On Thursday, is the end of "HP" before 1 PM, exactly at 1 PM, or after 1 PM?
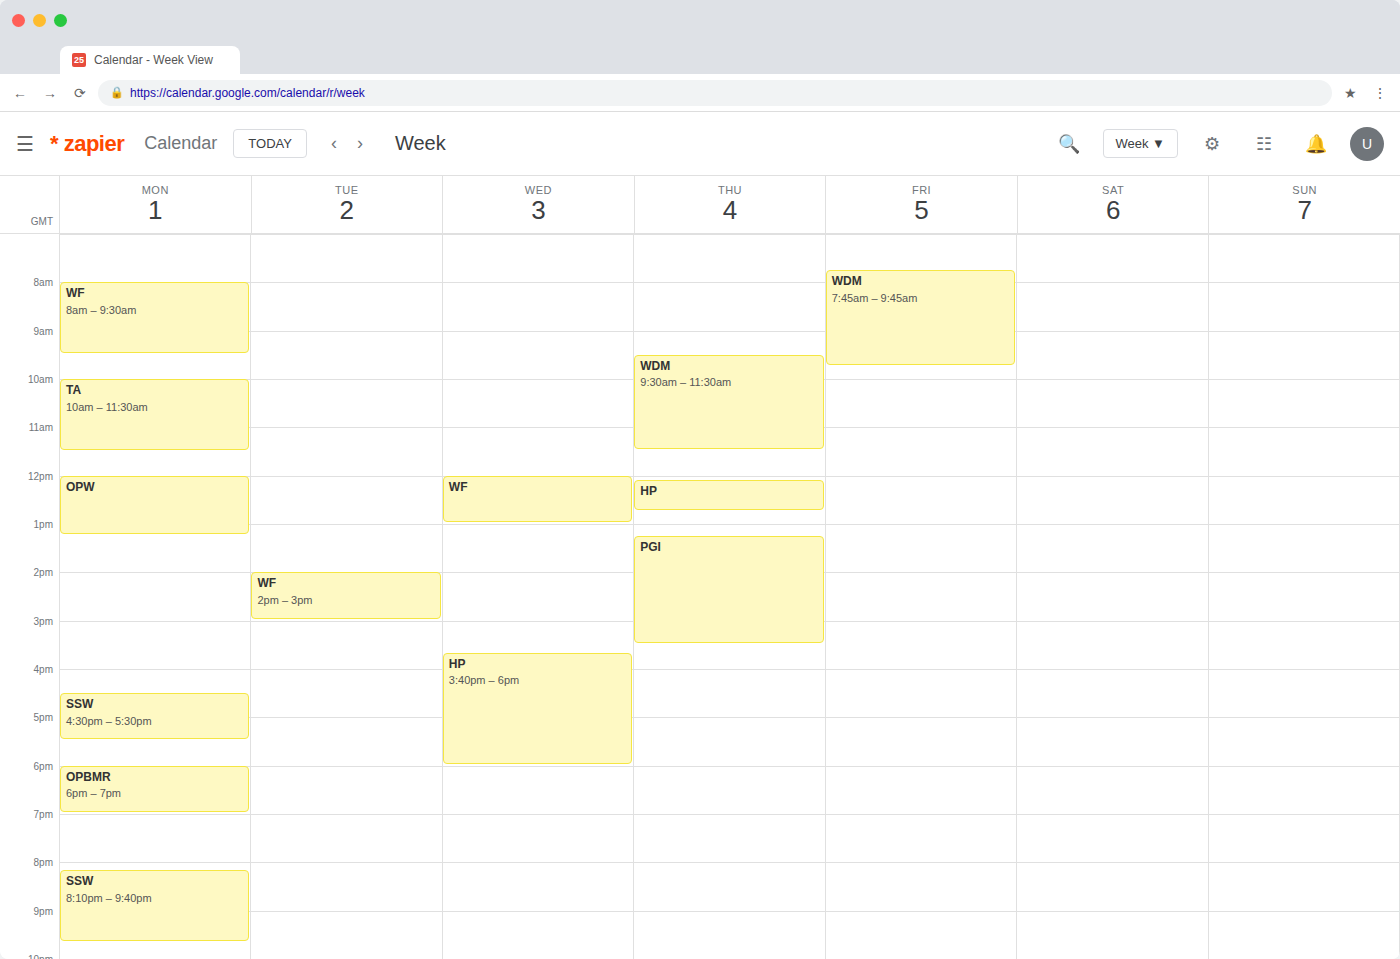
12:45 PM -- before 1 PM, 15 minutes above the 1 PM line.